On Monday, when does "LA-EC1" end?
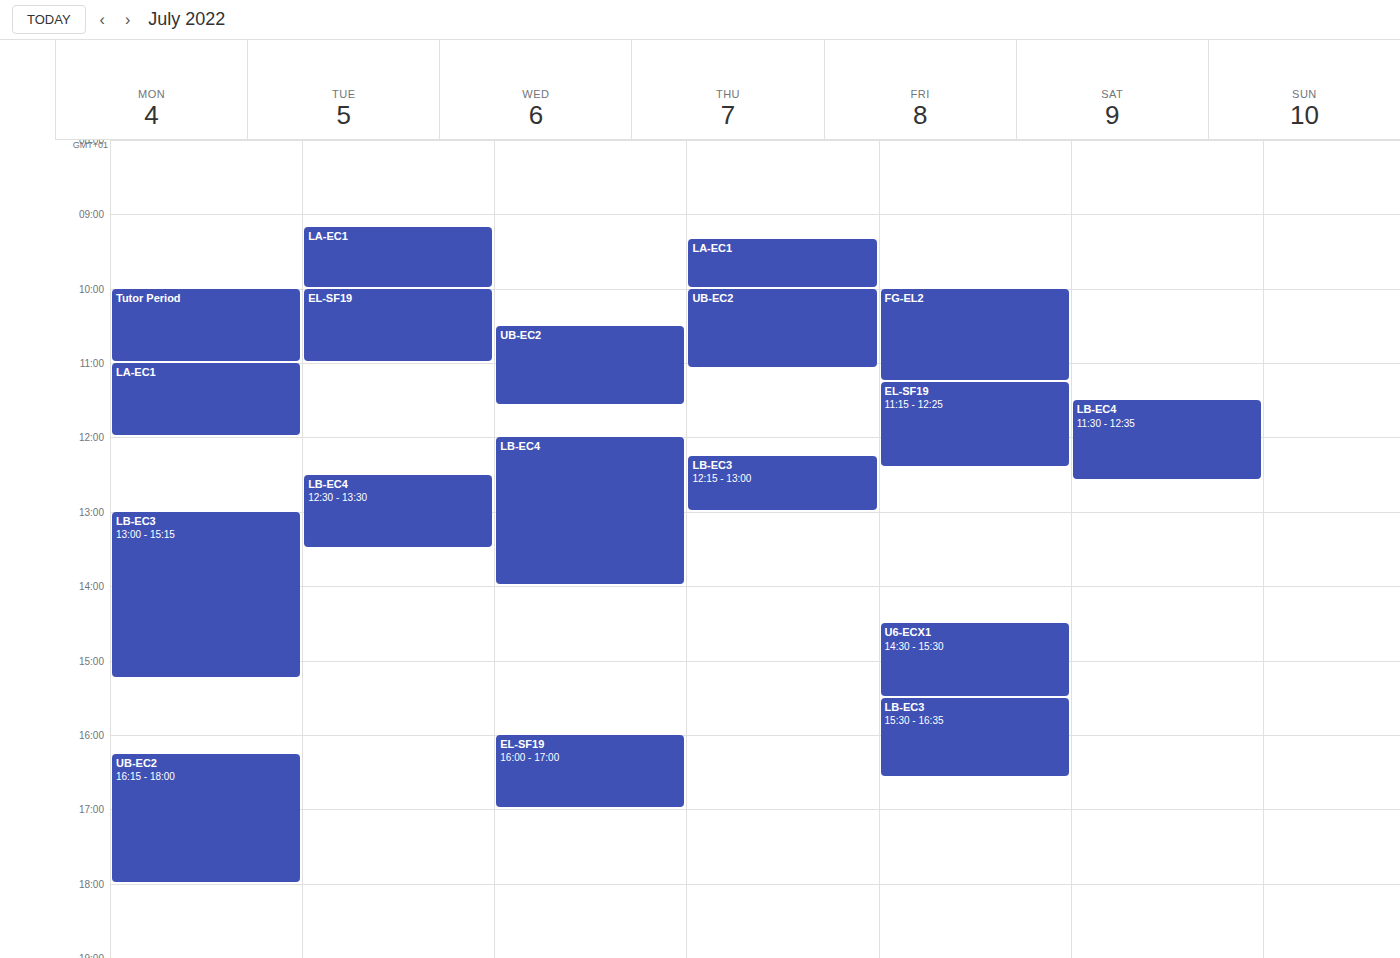
12:00 PM